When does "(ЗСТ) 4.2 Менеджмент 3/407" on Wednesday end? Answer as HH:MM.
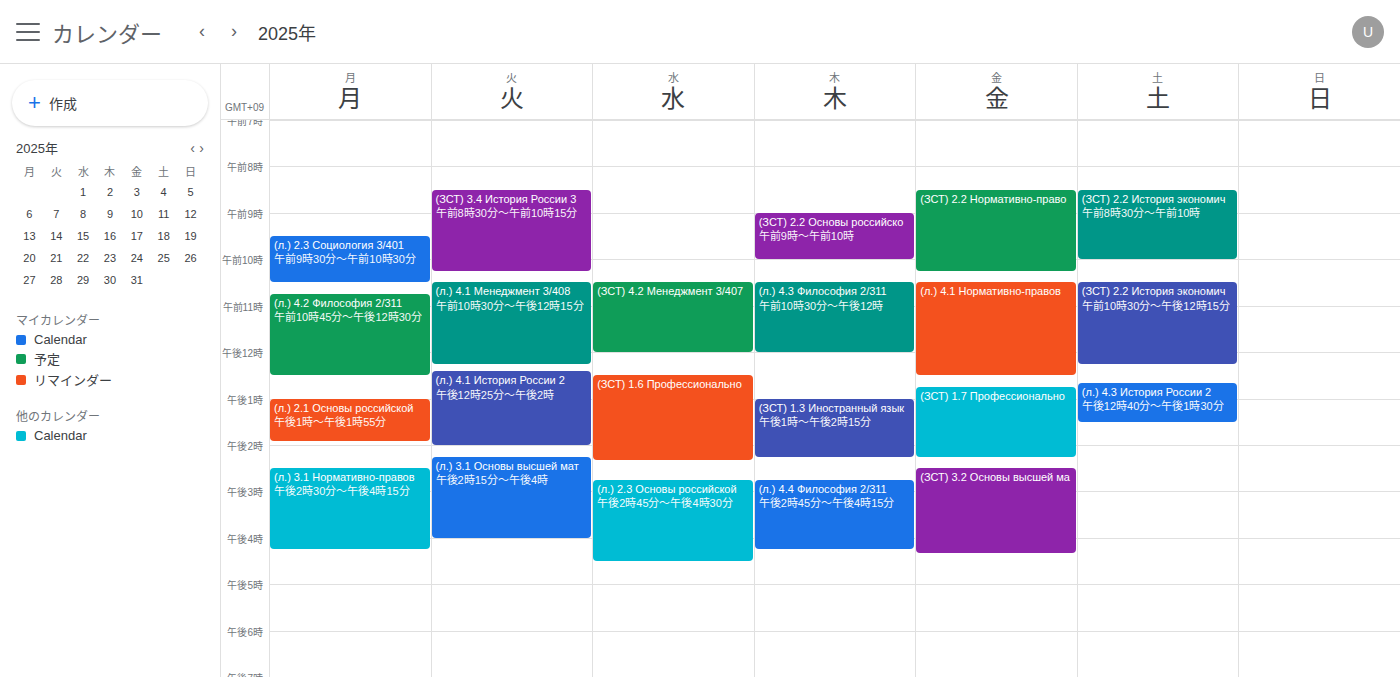
12:00